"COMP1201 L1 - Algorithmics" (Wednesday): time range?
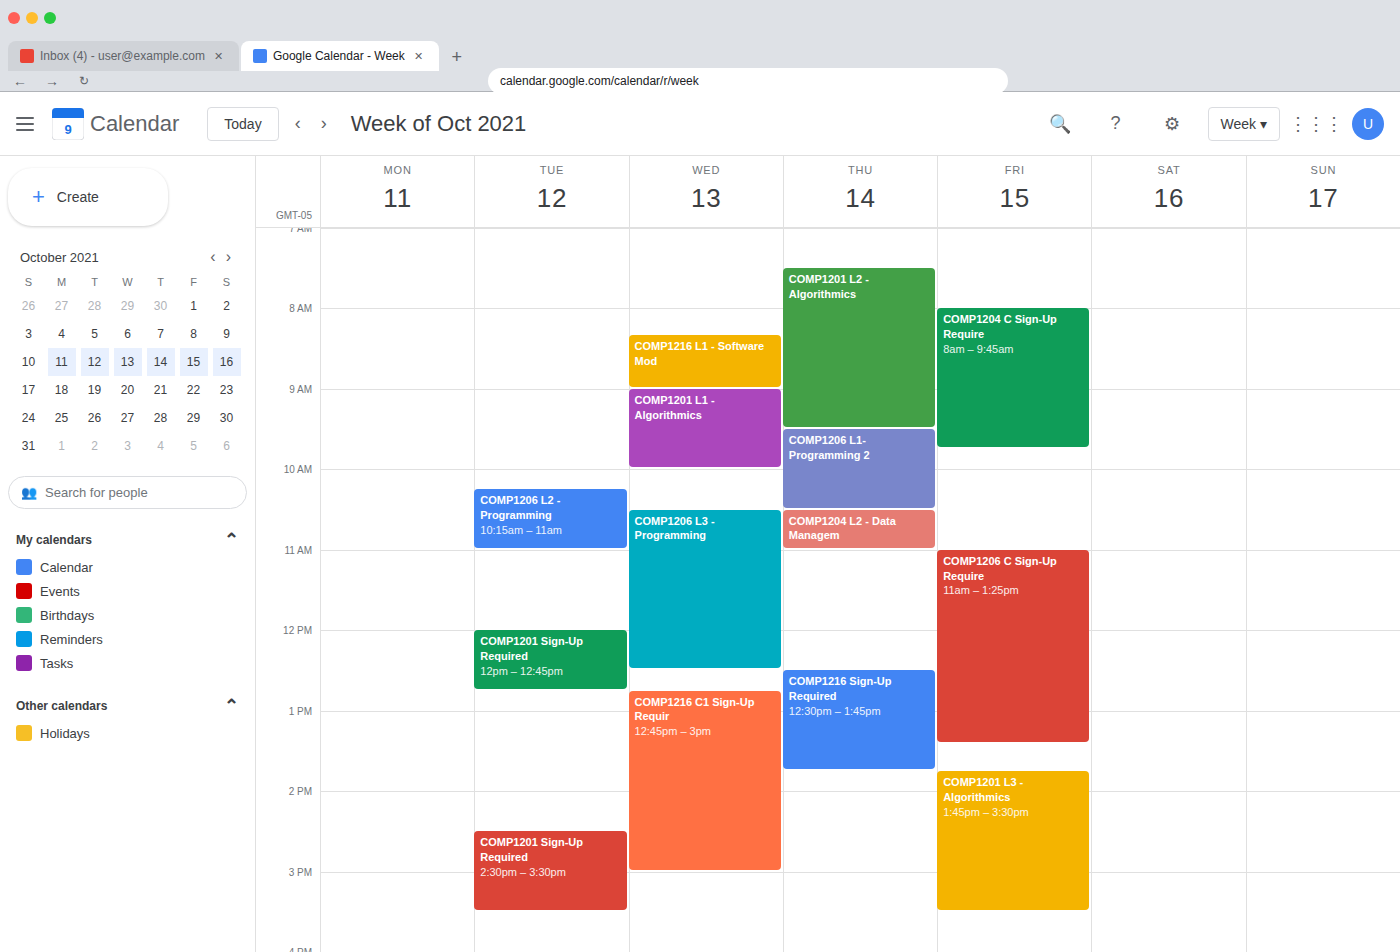
9:00 AM to 10:00 AM